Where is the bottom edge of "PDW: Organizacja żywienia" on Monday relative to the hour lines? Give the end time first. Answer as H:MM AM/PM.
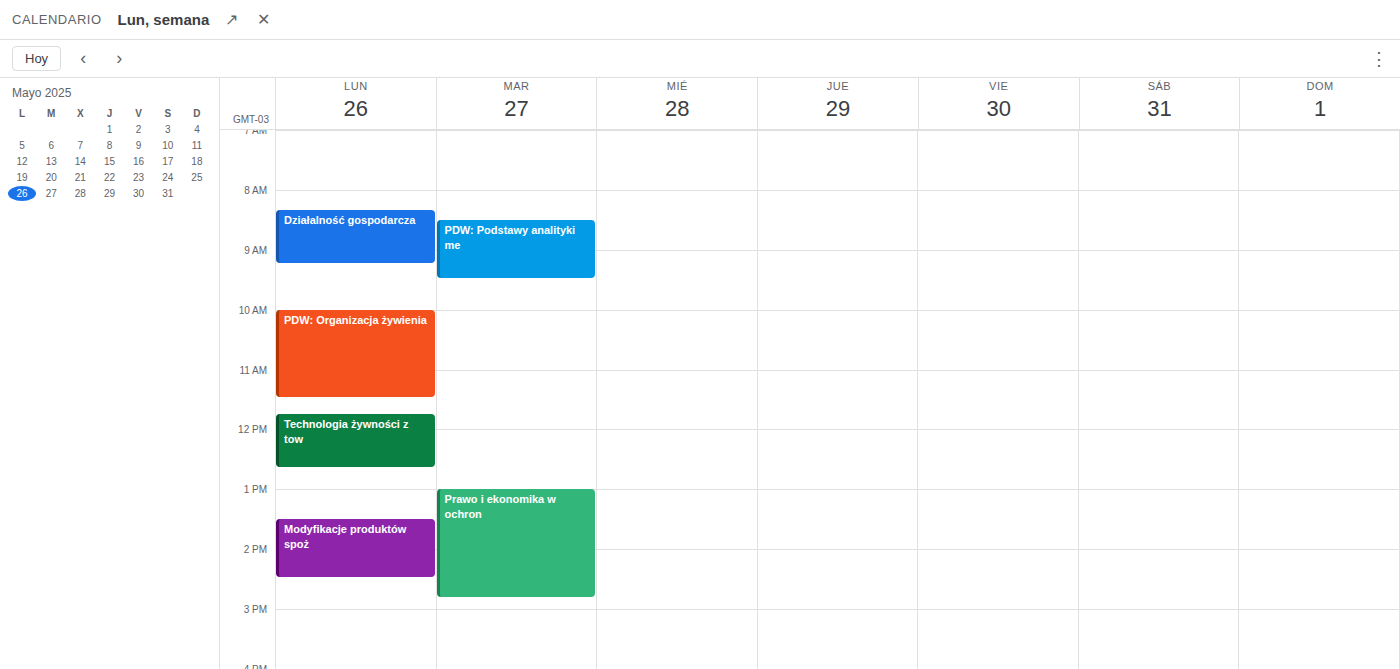
11:30 AM -- halfway between the 11 AM and 12 PM lines.